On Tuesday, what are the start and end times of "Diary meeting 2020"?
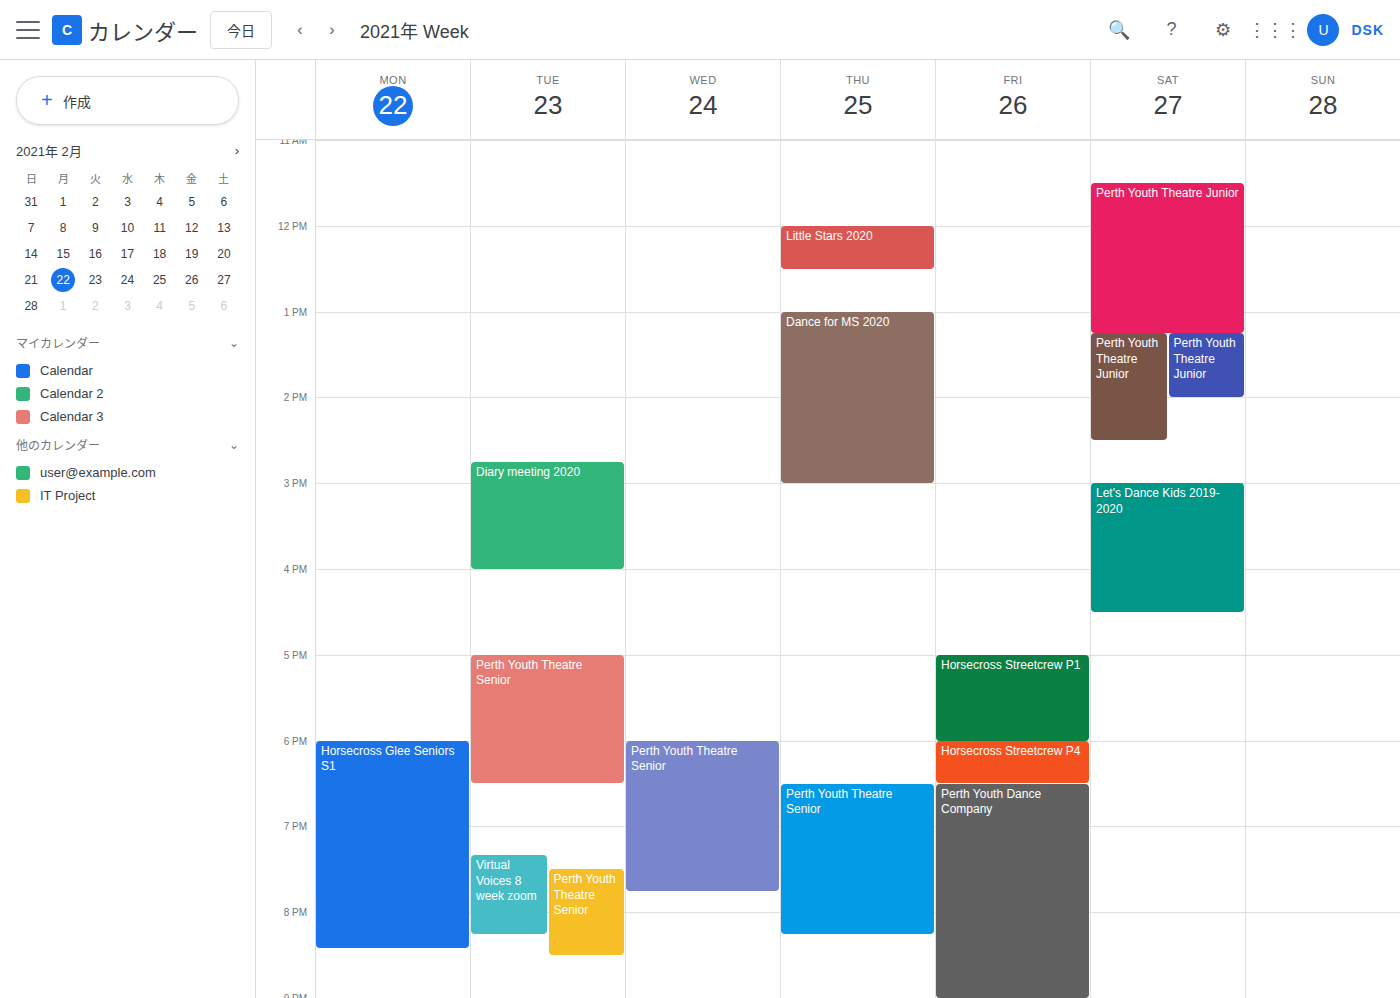
2:45 PM to 4:00 PM